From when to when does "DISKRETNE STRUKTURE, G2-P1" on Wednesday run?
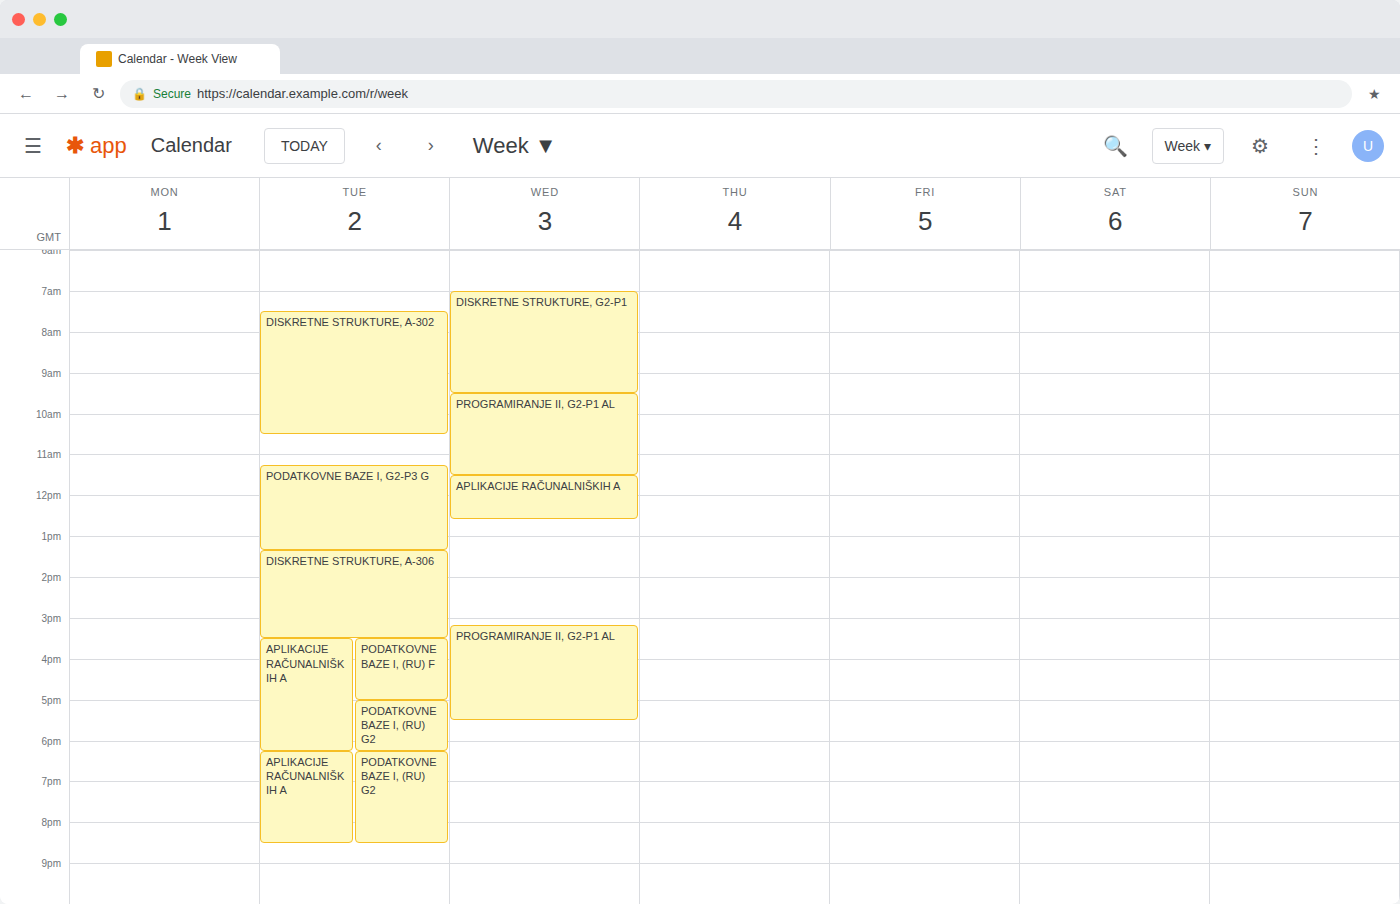
7:00 AM to 9:30 AM